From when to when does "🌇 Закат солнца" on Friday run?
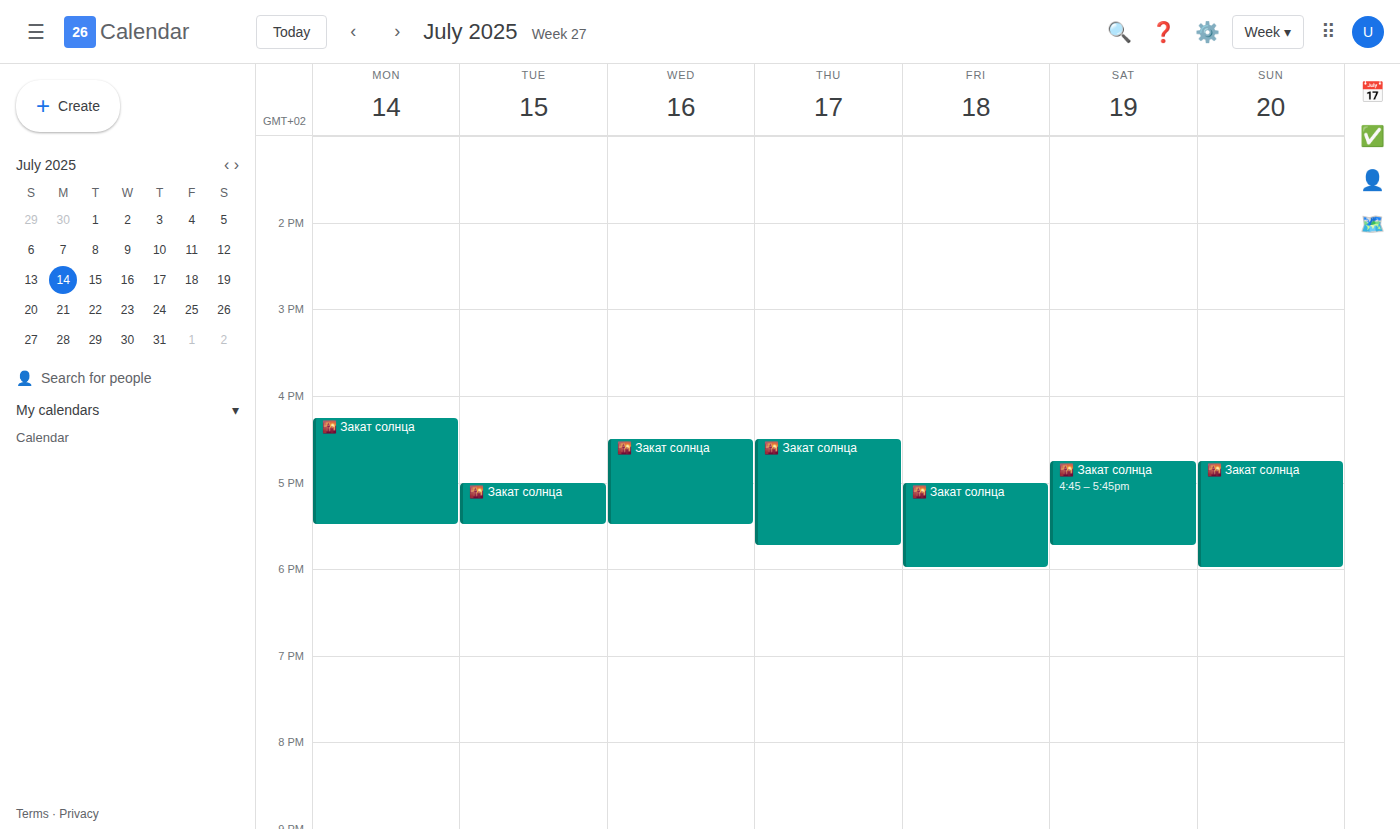
5:00 PM to 6:00 PM